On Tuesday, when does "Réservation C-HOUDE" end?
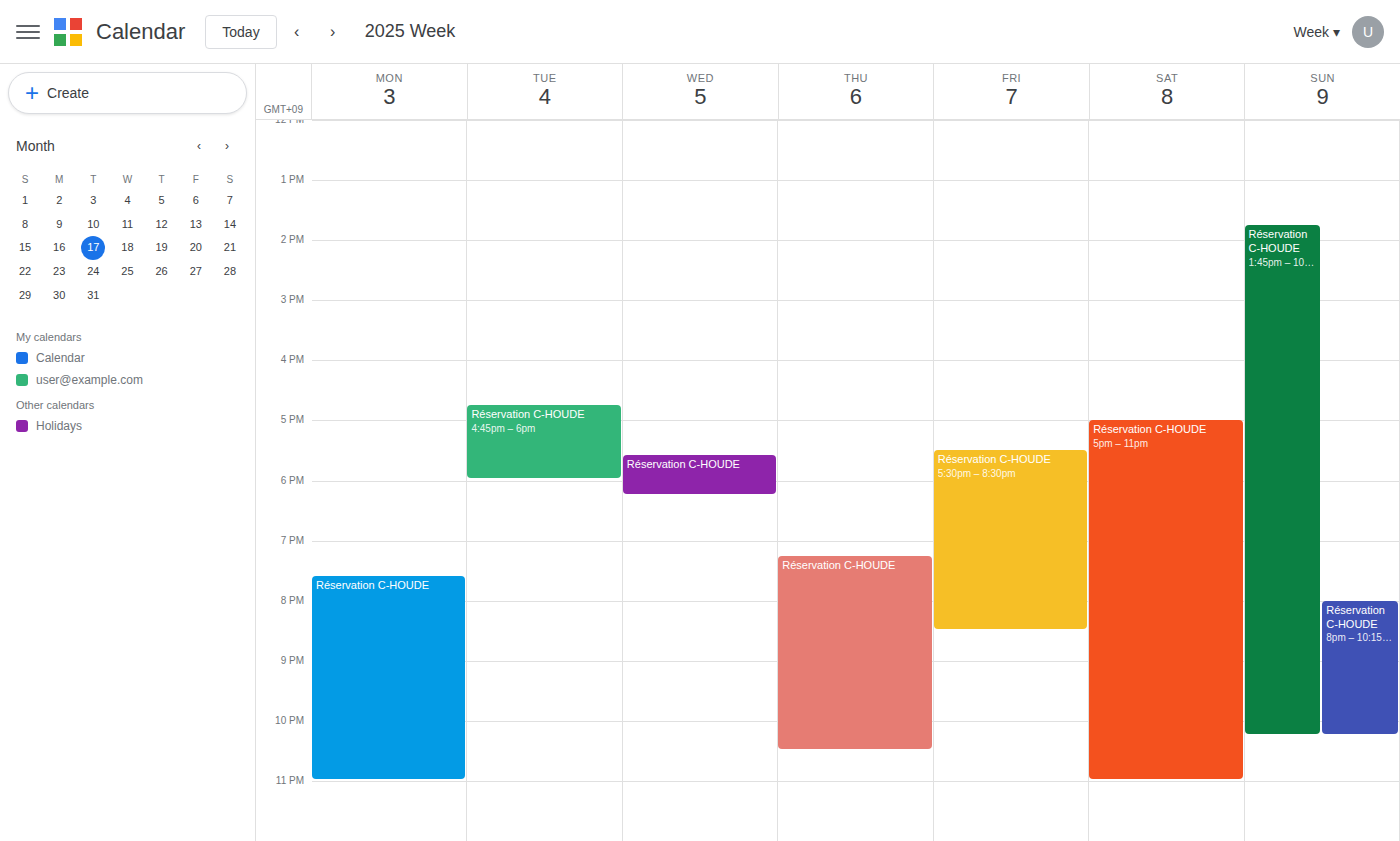
6:00 PM